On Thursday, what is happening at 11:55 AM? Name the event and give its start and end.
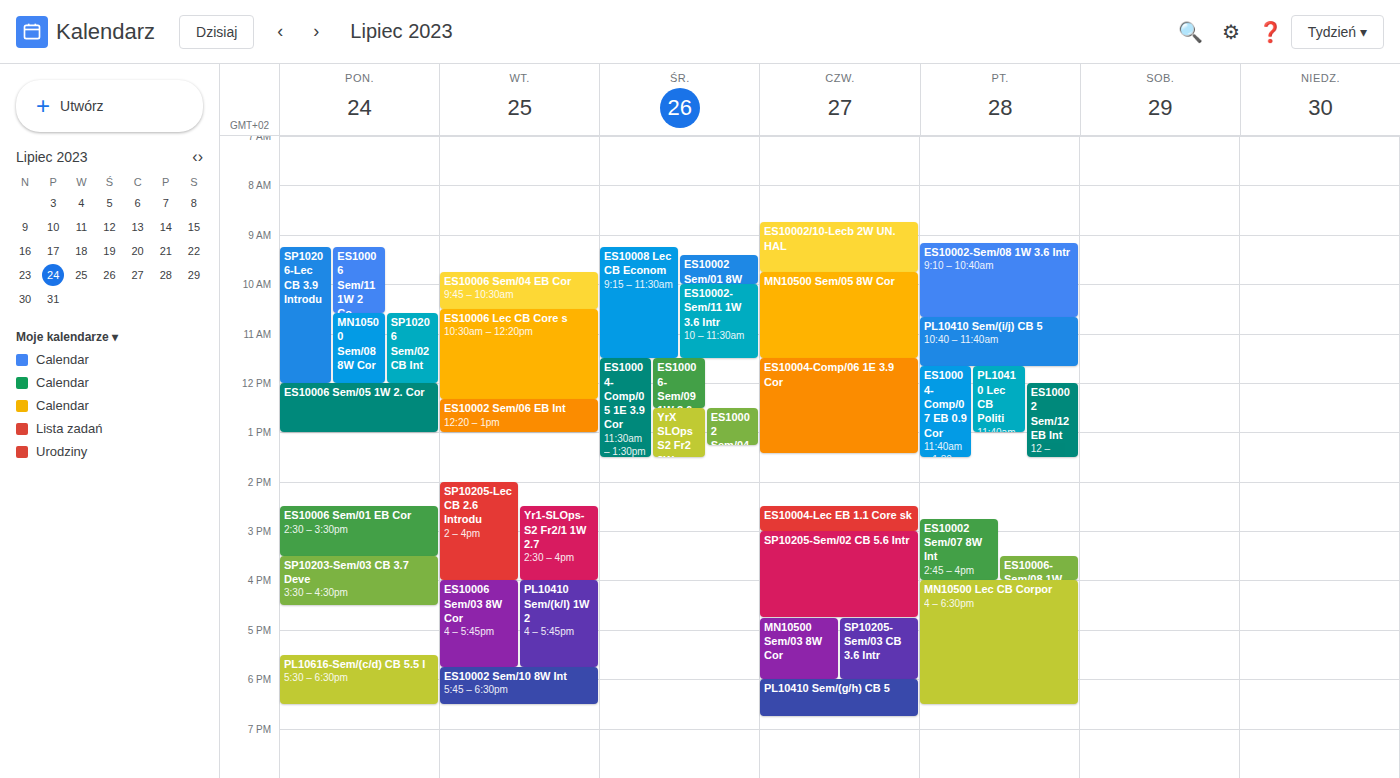
"ES10004-Comp/06 1E 3.9 Cor", 11:30 AM to 1:25 PM